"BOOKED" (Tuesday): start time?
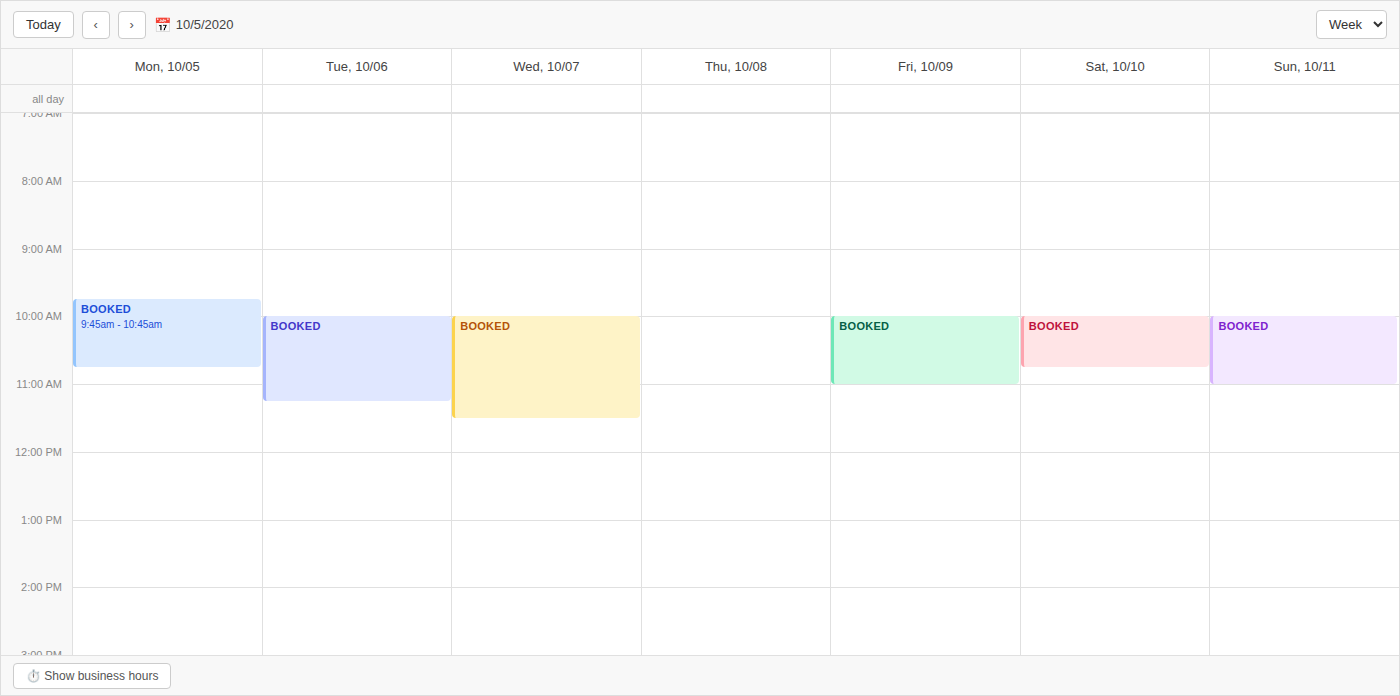
10:00 AM